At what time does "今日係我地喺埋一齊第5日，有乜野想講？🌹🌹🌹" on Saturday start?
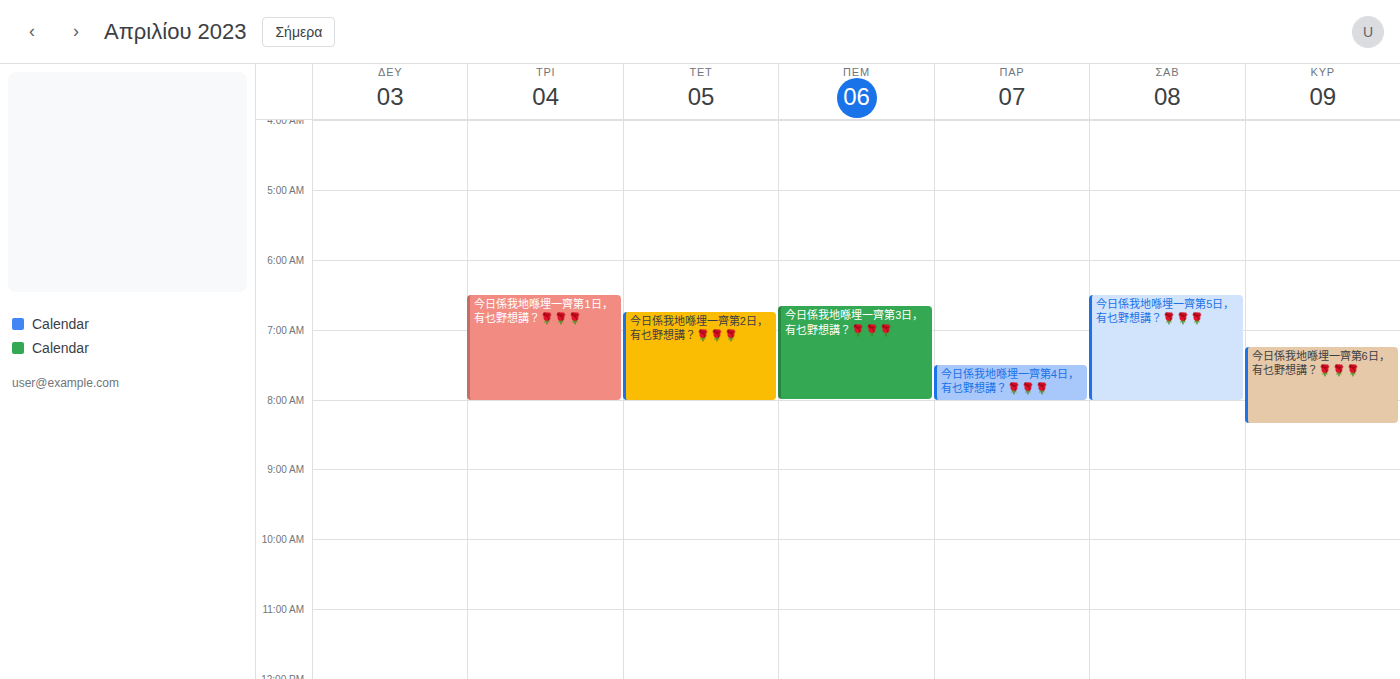
6:30 AM